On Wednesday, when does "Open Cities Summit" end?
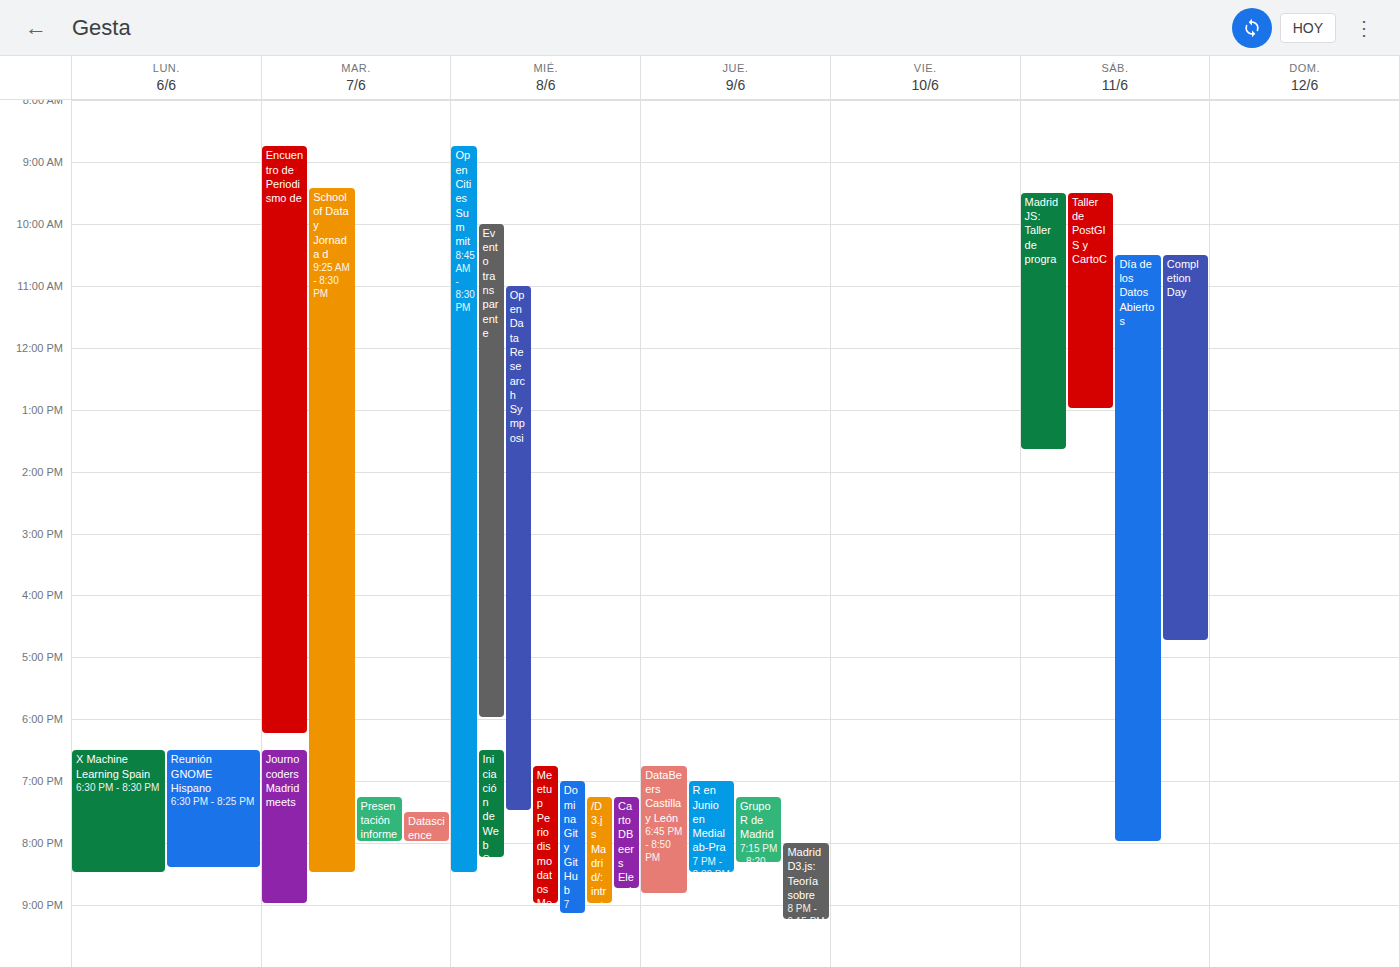
8:30 PM